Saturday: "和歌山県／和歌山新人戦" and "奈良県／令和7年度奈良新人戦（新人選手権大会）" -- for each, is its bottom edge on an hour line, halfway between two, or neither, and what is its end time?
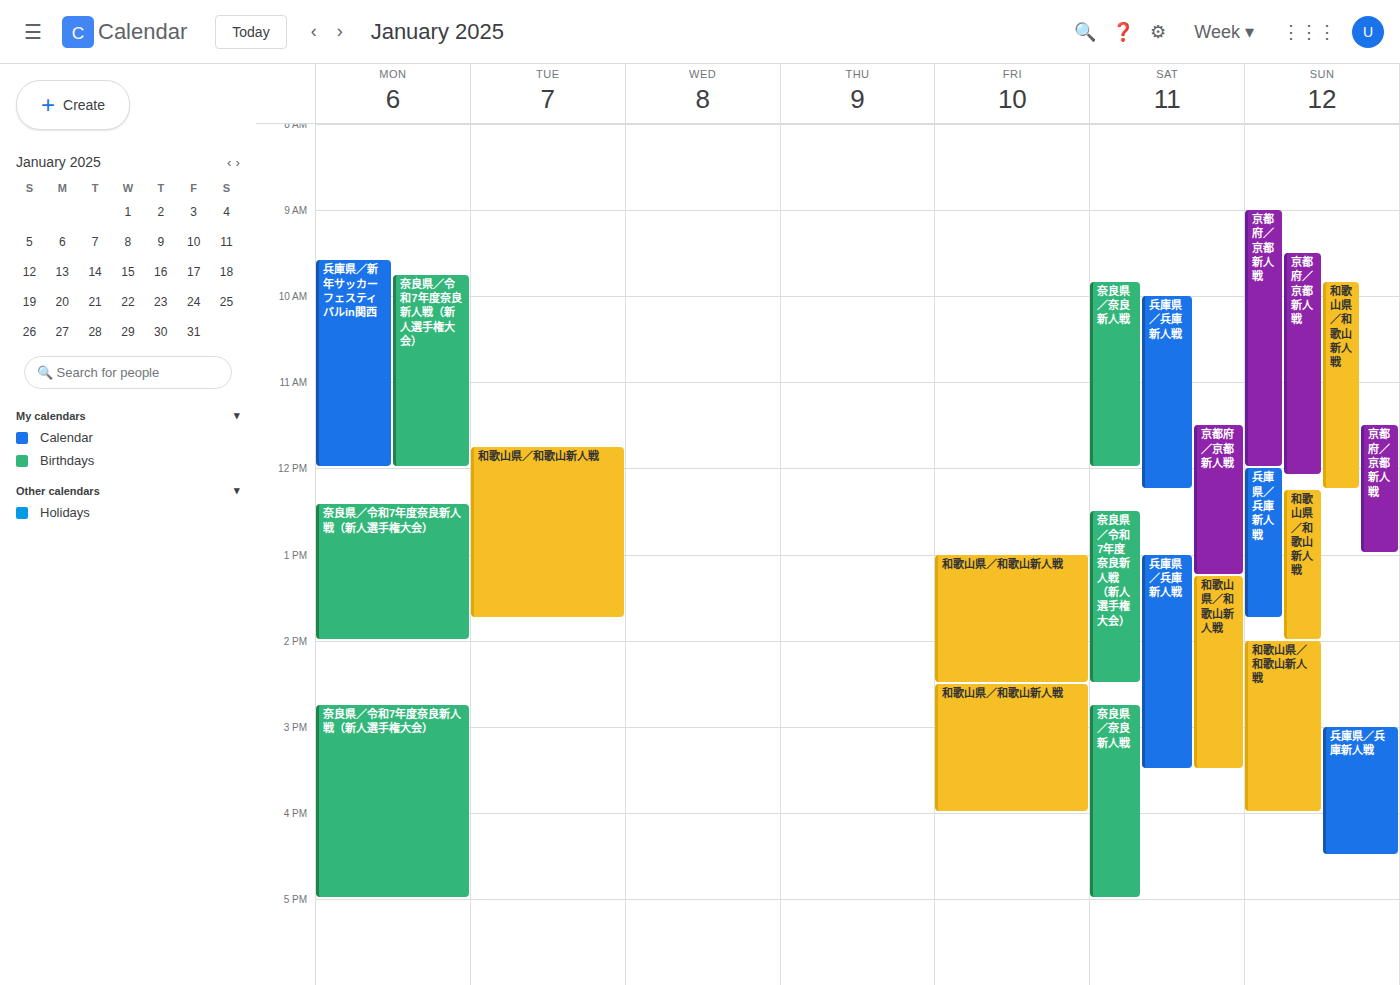
"和歌山県／和歌山新人戦": 3:30 PM, halfway between the 3 PM and 4 PM lines. "奈良県／令和7年度奈良新人戦（新人選手権大会）": 2:30 PM, halfway between the 2 PM and 3 PM lines.